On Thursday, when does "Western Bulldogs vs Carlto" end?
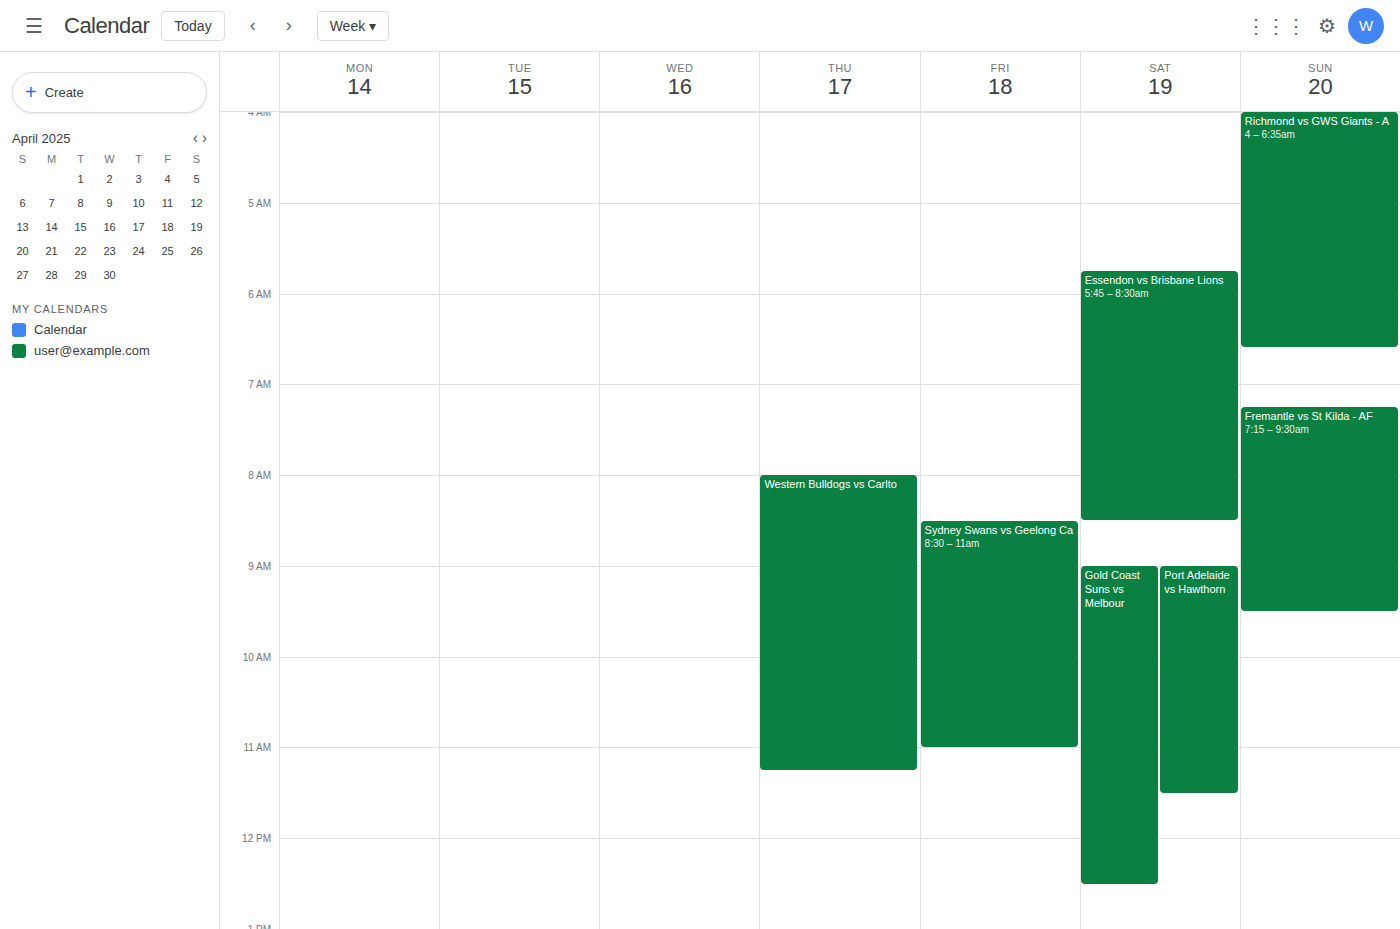
11:15